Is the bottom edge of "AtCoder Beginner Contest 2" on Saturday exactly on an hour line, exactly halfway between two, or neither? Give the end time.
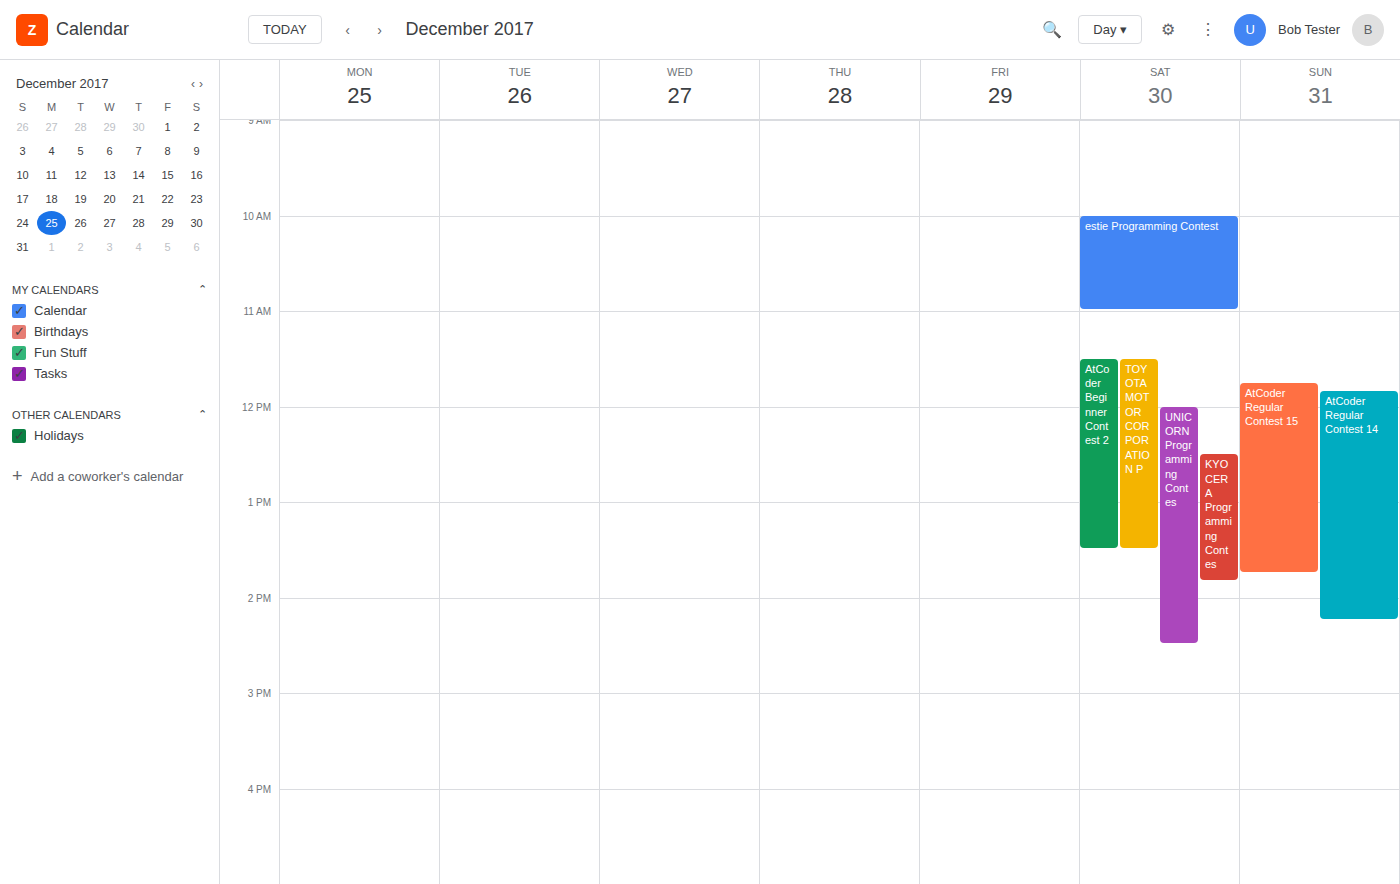
1:30 PM -- halfway between the 1 PM and 2 PM lines.